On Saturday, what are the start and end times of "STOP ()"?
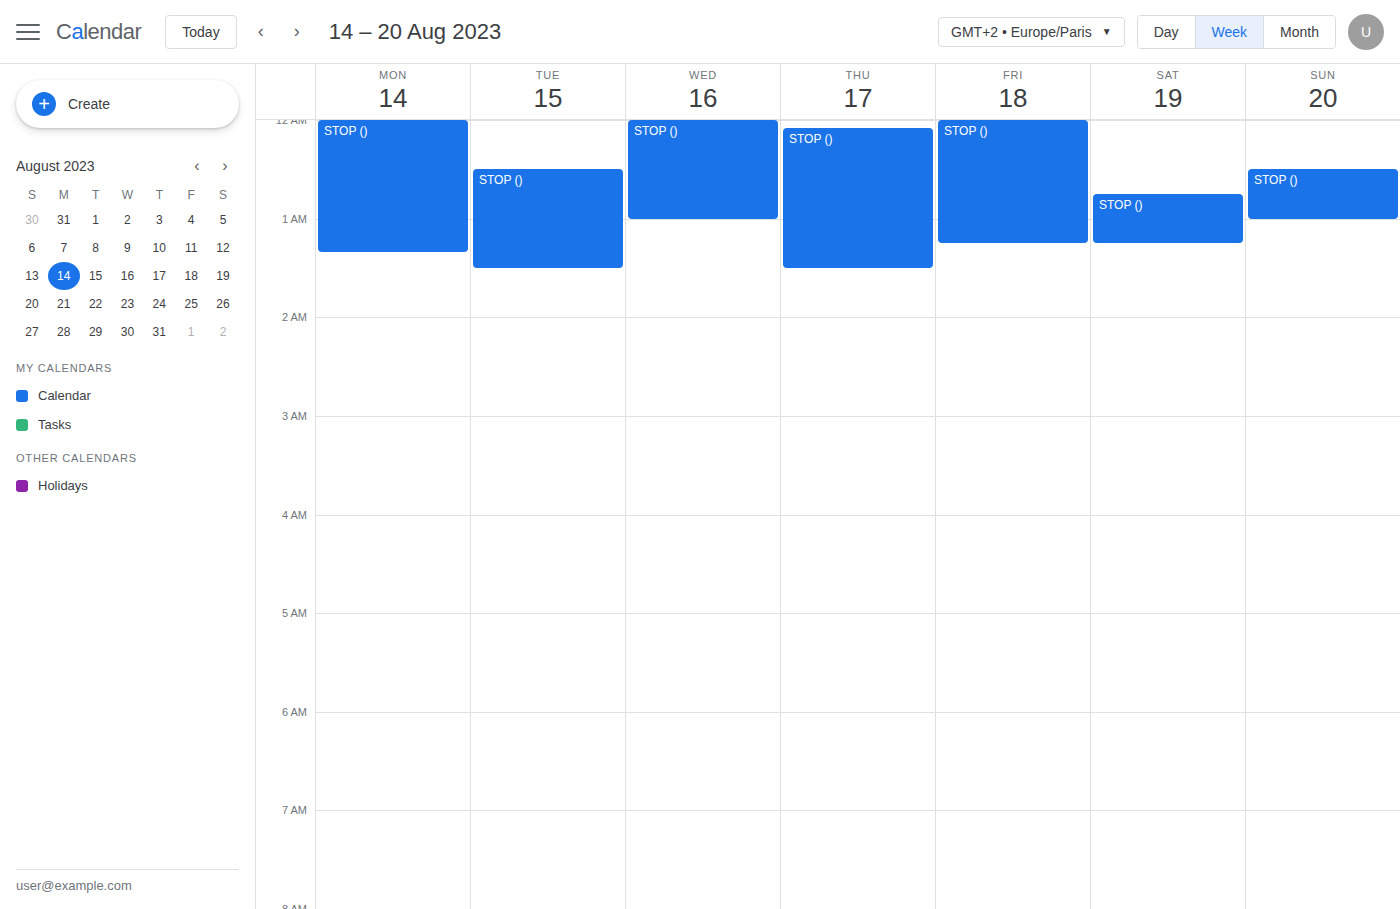
12:45 AM to 1:15 AM